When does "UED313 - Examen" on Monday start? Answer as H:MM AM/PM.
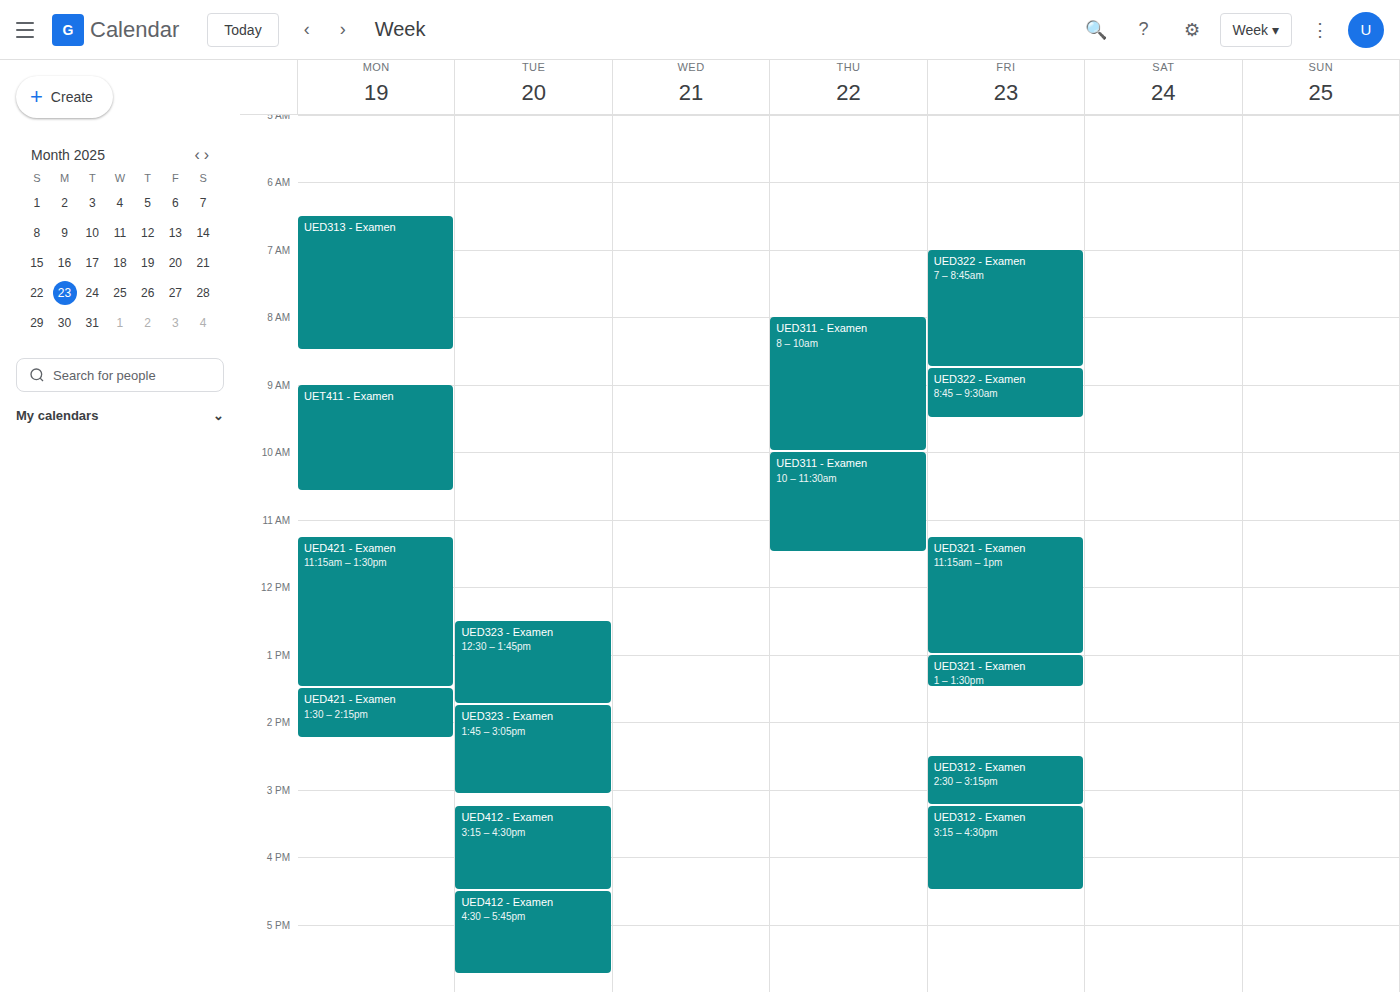
6:30 AM